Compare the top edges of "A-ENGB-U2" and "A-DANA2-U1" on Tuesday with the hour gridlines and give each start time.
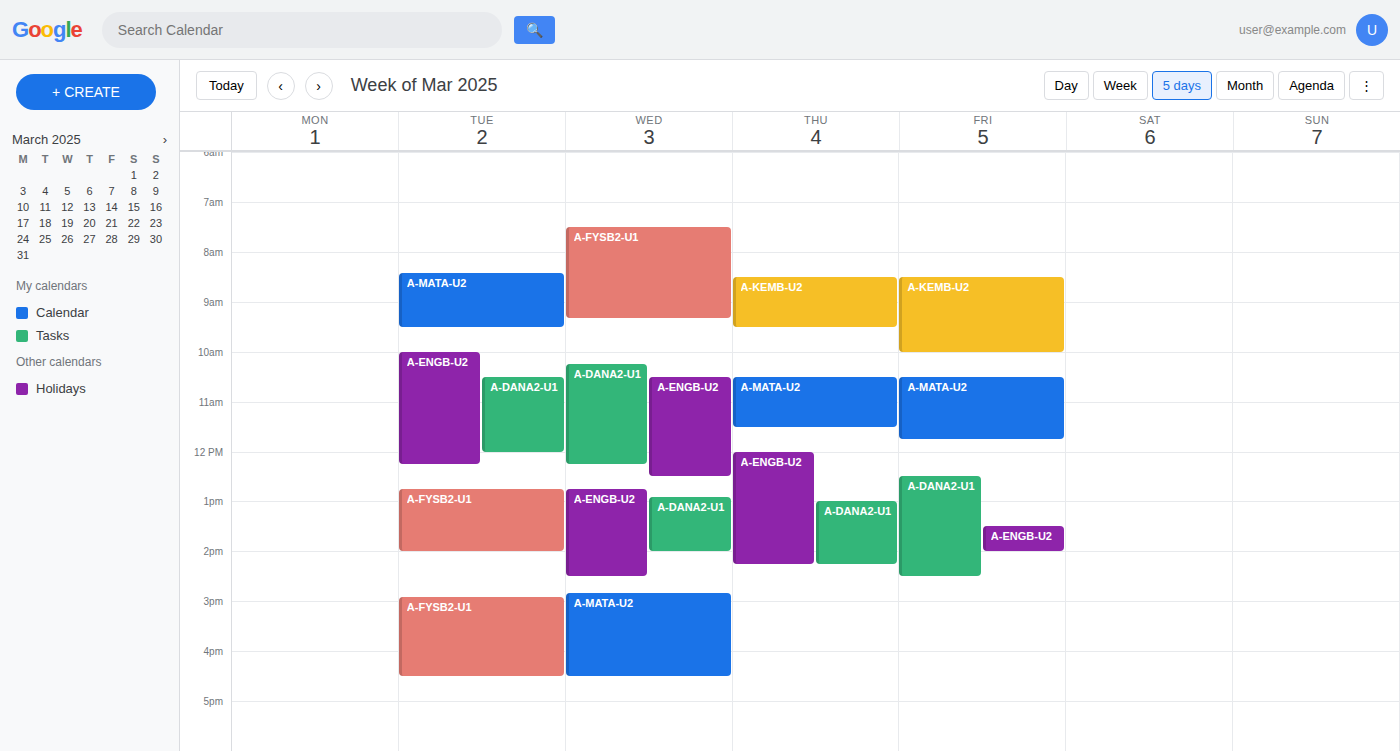
"A-ENGB-U2": 10:00, exactly on the 10:00 line. "A-DANA2-U1": 10:30, halfway between the 10:00 and 11:00 lines.